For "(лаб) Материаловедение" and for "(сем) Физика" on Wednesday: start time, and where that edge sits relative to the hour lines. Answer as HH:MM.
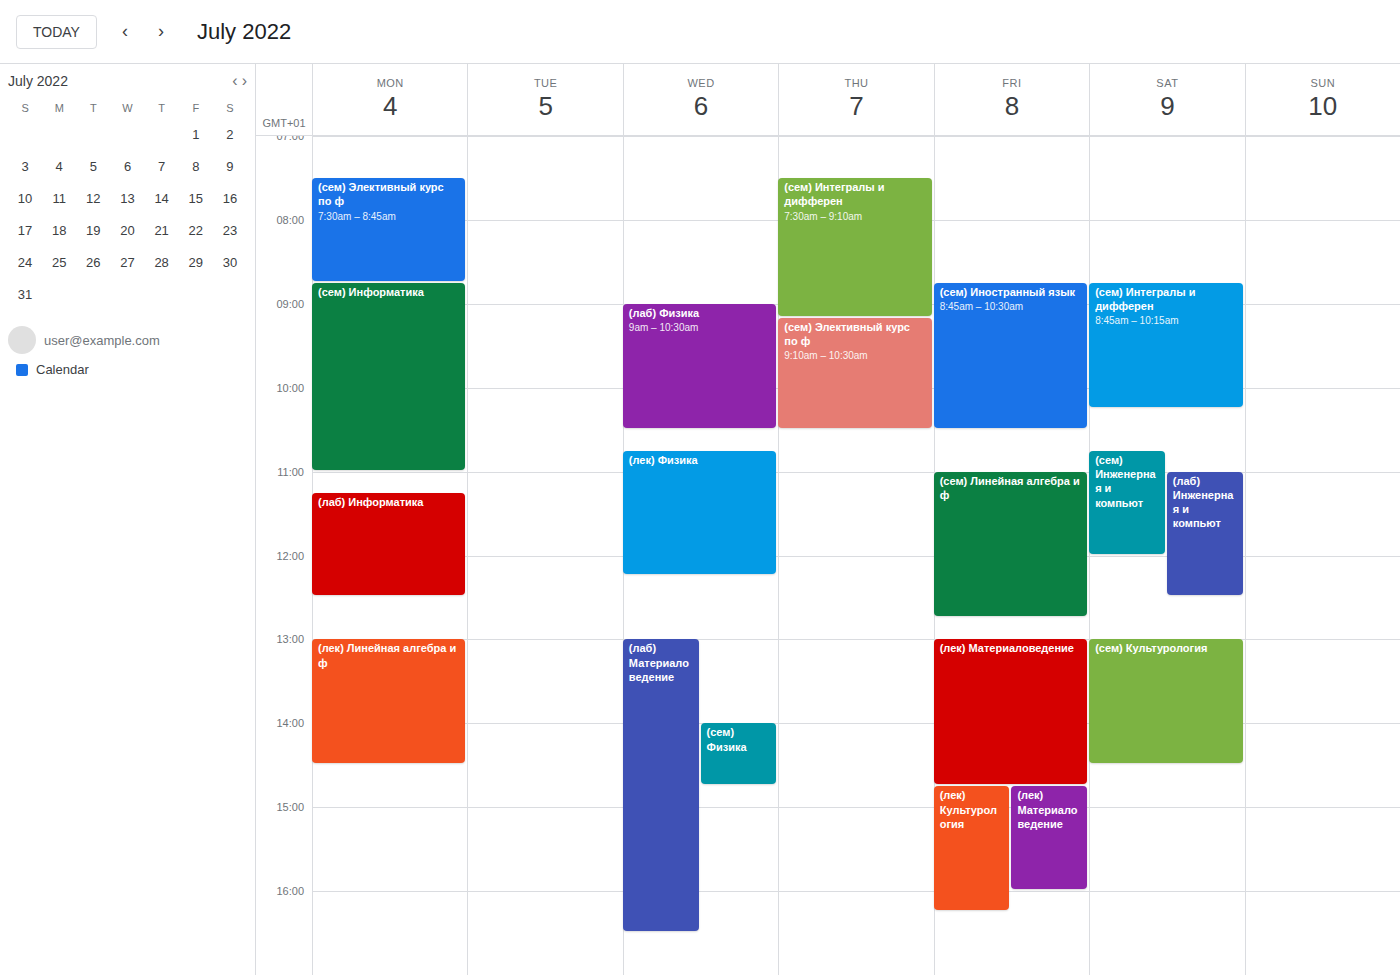
"(лаб) Материаловедение": 13:00, exactly on the 13:00 line. "(сем) Физика": 14:00, exactly on the 14:00 line.